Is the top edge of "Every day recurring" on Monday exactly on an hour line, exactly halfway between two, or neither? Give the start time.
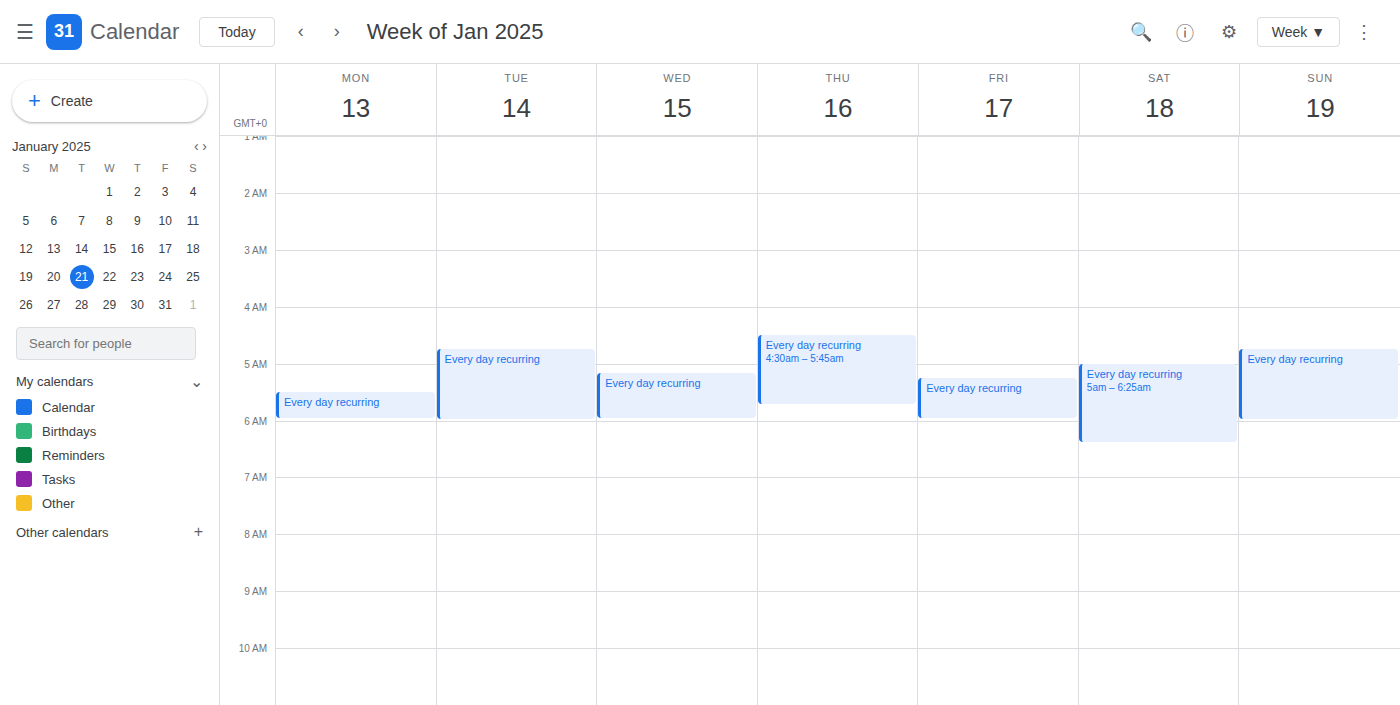
5:30 AM -- halfway between the 5 AM and 6 AM lines.